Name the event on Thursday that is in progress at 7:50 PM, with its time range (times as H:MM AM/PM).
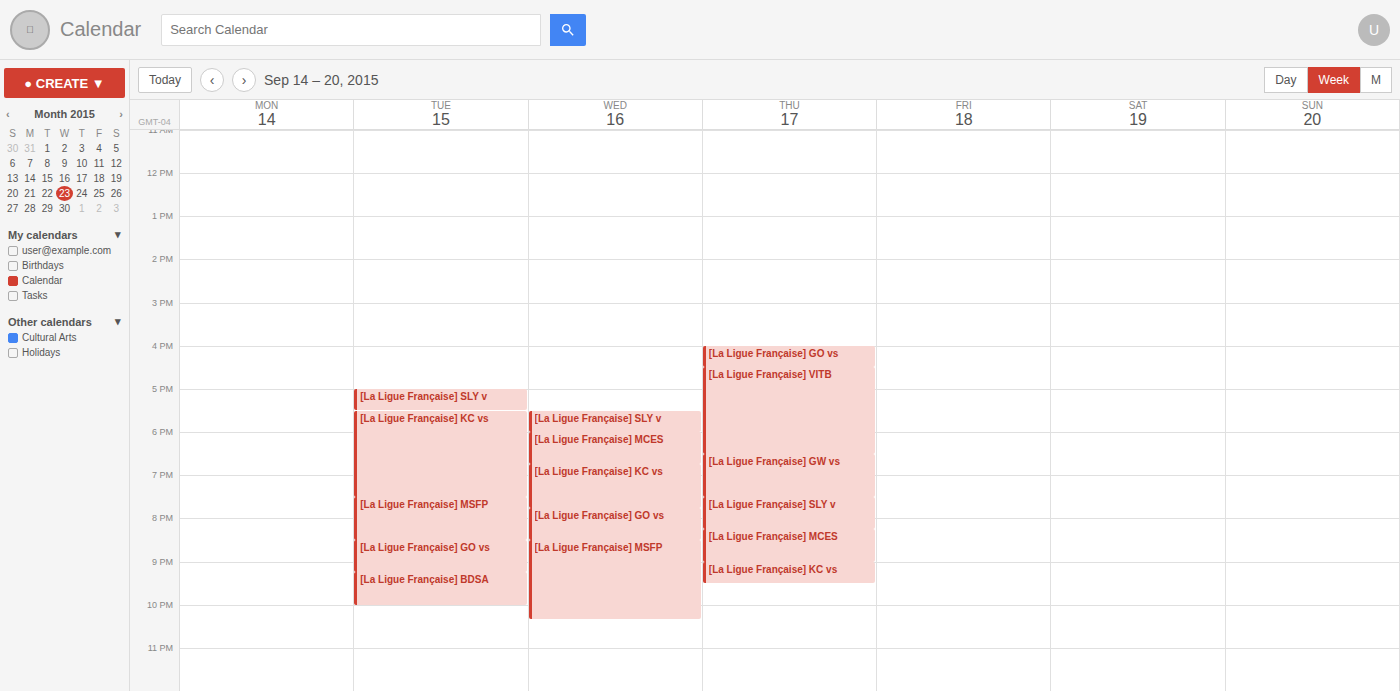
"[La Ligue Française] SLY v", 7:30 PM to 8:15 PM